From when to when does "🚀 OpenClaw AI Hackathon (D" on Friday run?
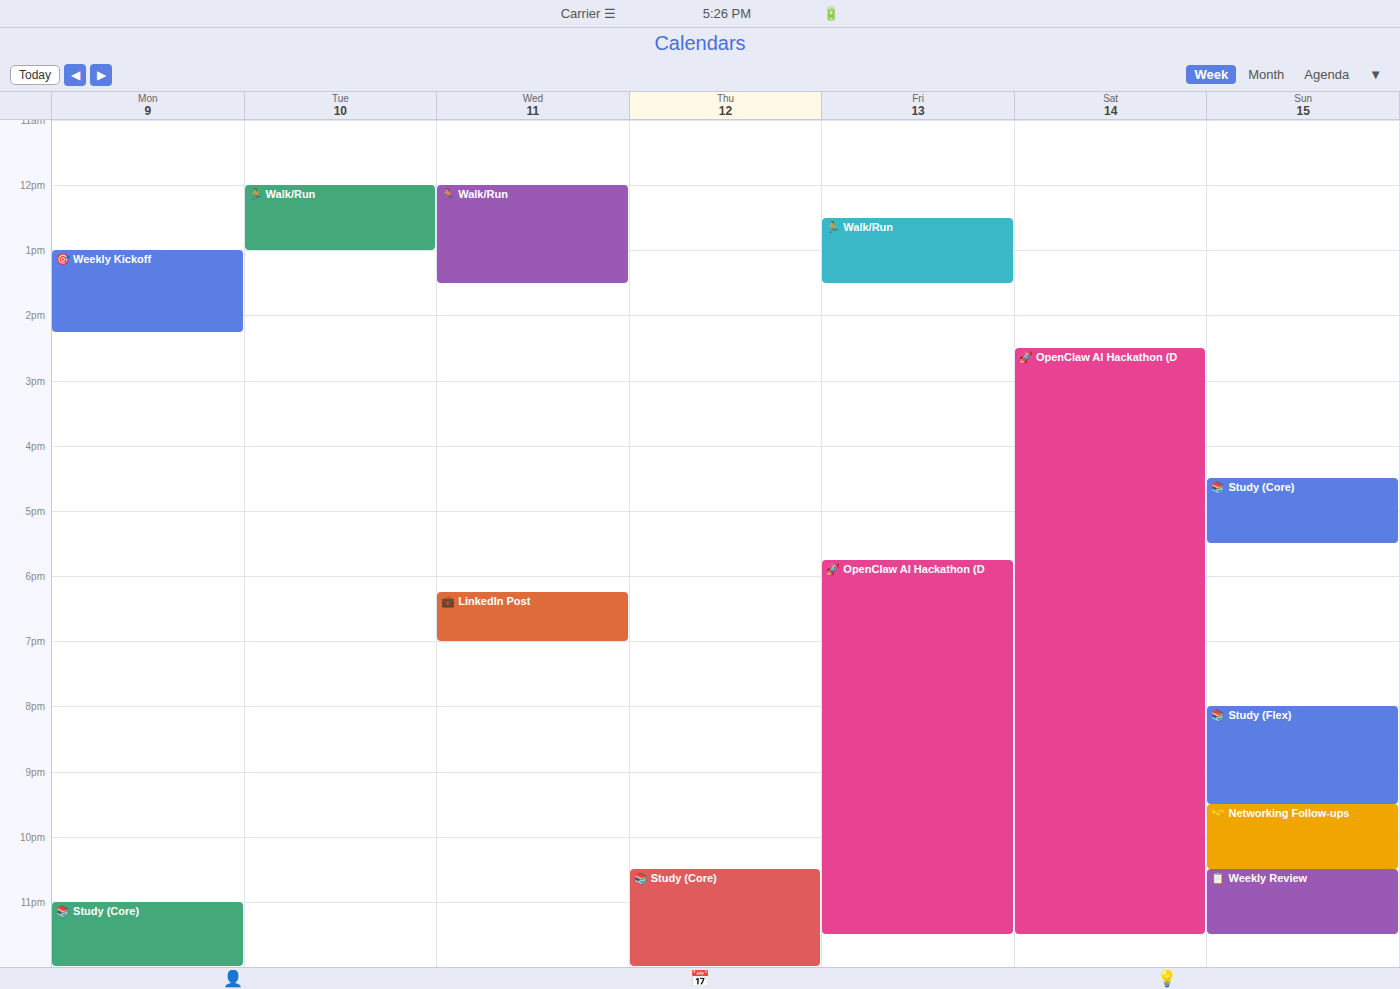
5:45 PM to 11:30 PM